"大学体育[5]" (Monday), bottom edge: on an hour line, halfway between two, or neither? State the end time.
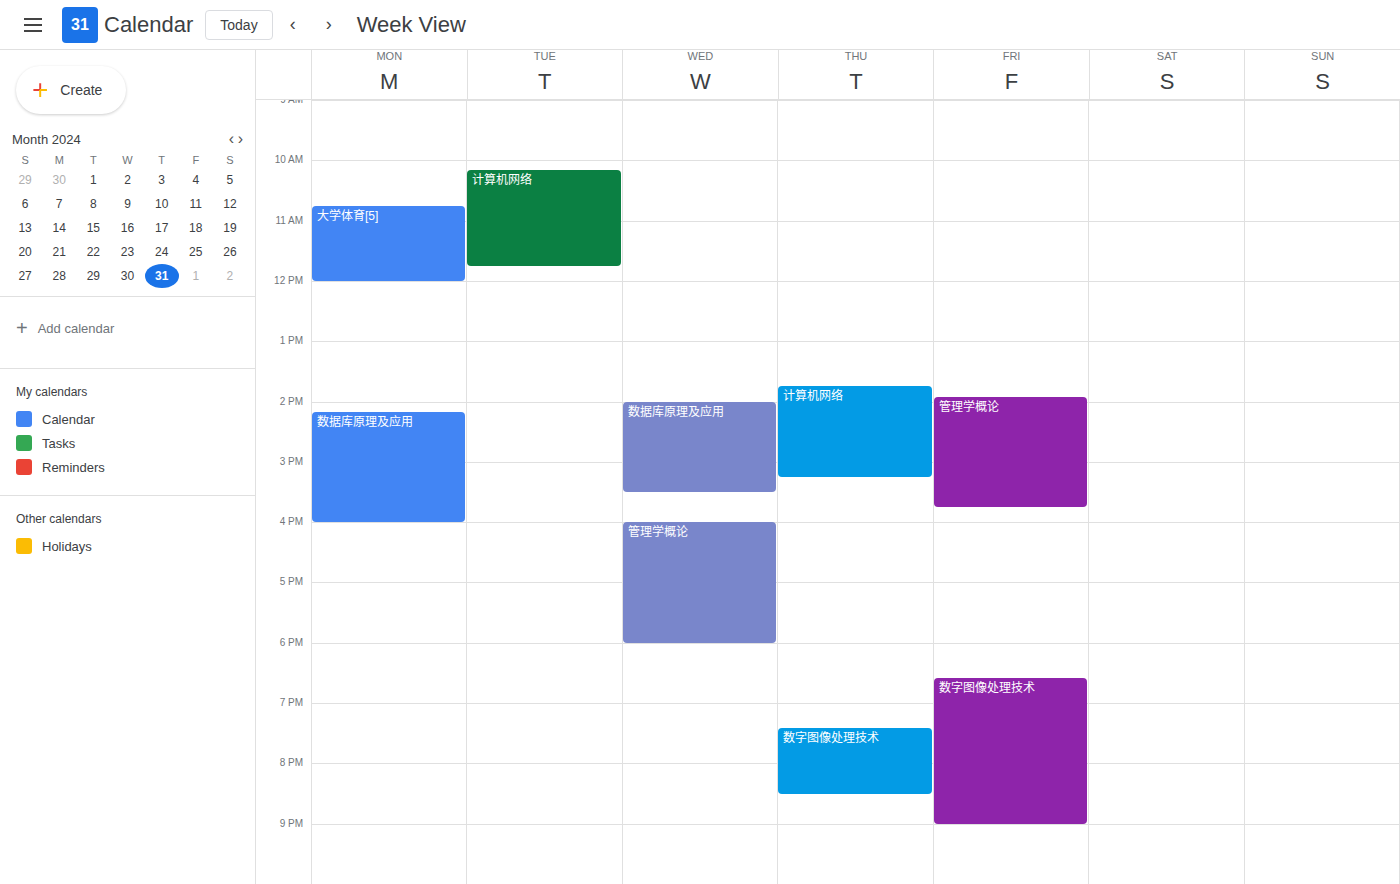
12:00 PM -- exactly on the 12 PM line.